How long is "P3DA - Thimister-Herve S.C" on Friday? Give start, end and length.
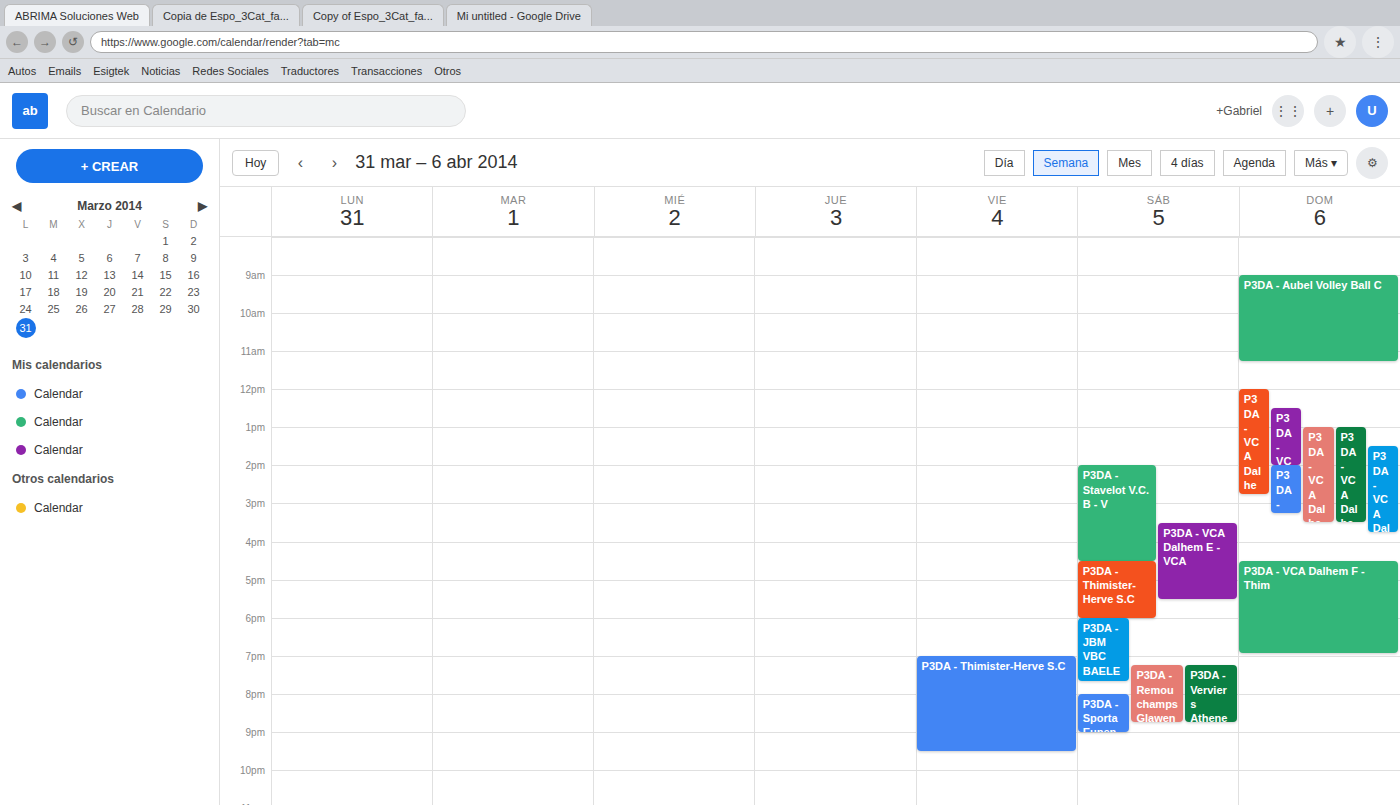
7:00 PM to 9:30 PM, 2 hours 30 minutes